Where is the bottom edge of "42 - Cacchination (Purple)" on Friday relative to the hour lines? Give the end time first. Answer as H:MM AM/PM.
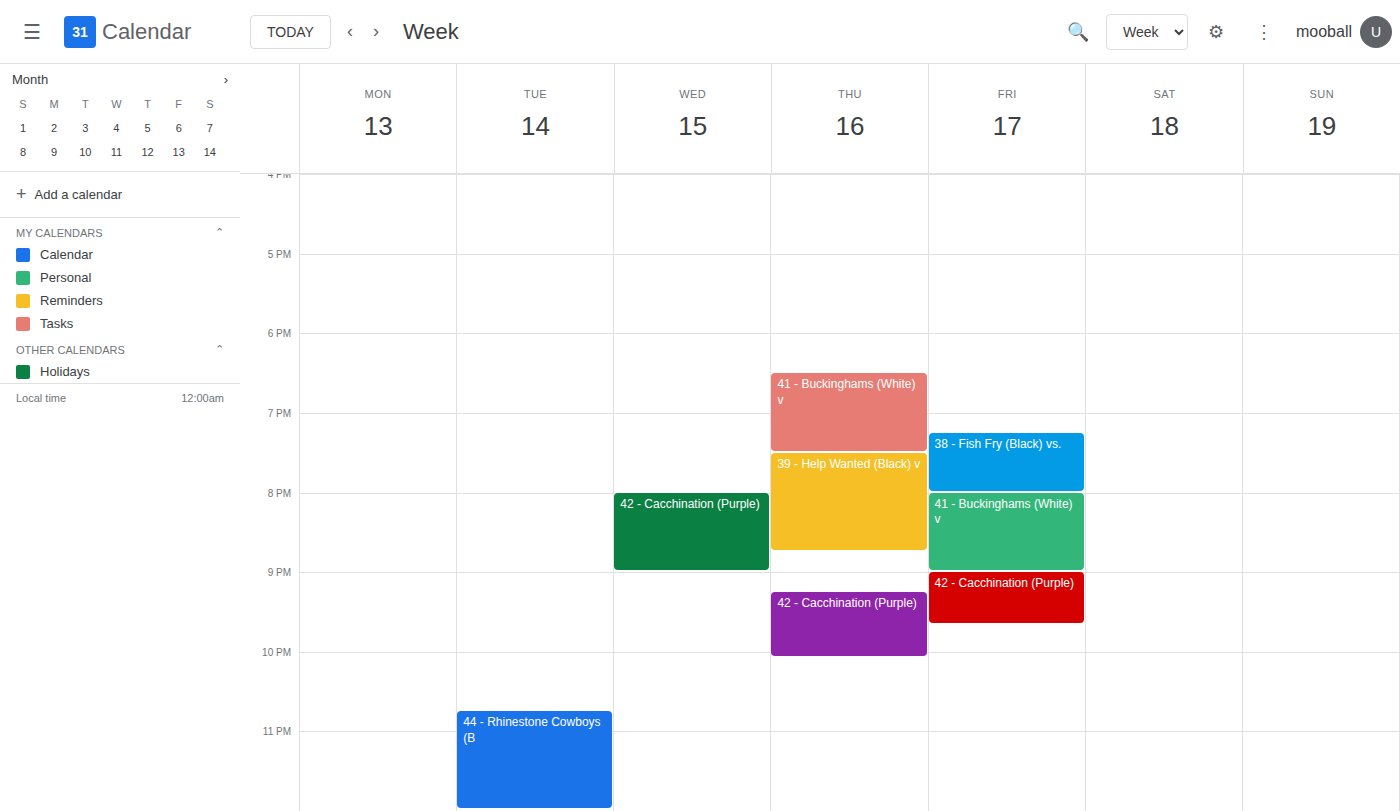
9:40 PM -- neither: 40 minutes below the 9 PM line and 20 minutes above the 10 PM line.